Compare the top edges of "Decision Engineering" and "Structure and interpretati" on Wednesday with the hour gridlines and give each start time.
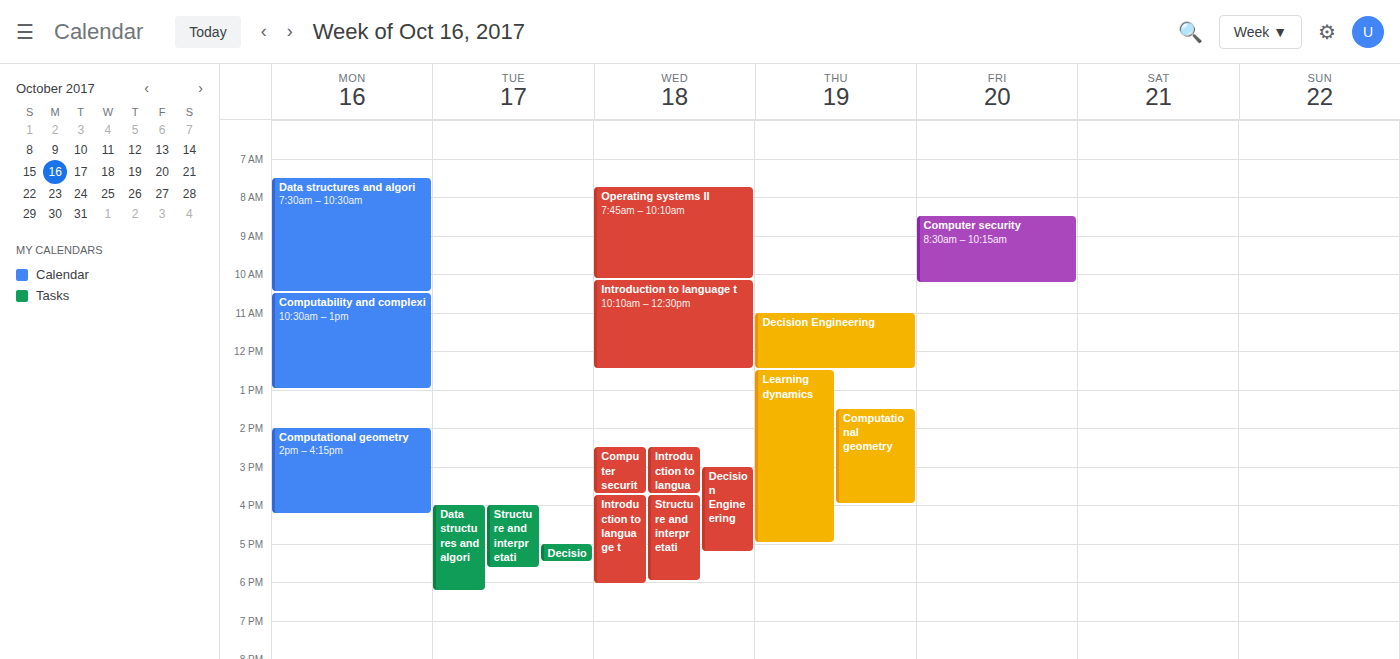
"Decision Engineering": 3:00 PM, exactly on the 3 PM line. "Structure and interpretati": 3:45 PM, neither: three quarters of the way from the 3 PM line to the 4 PM line.